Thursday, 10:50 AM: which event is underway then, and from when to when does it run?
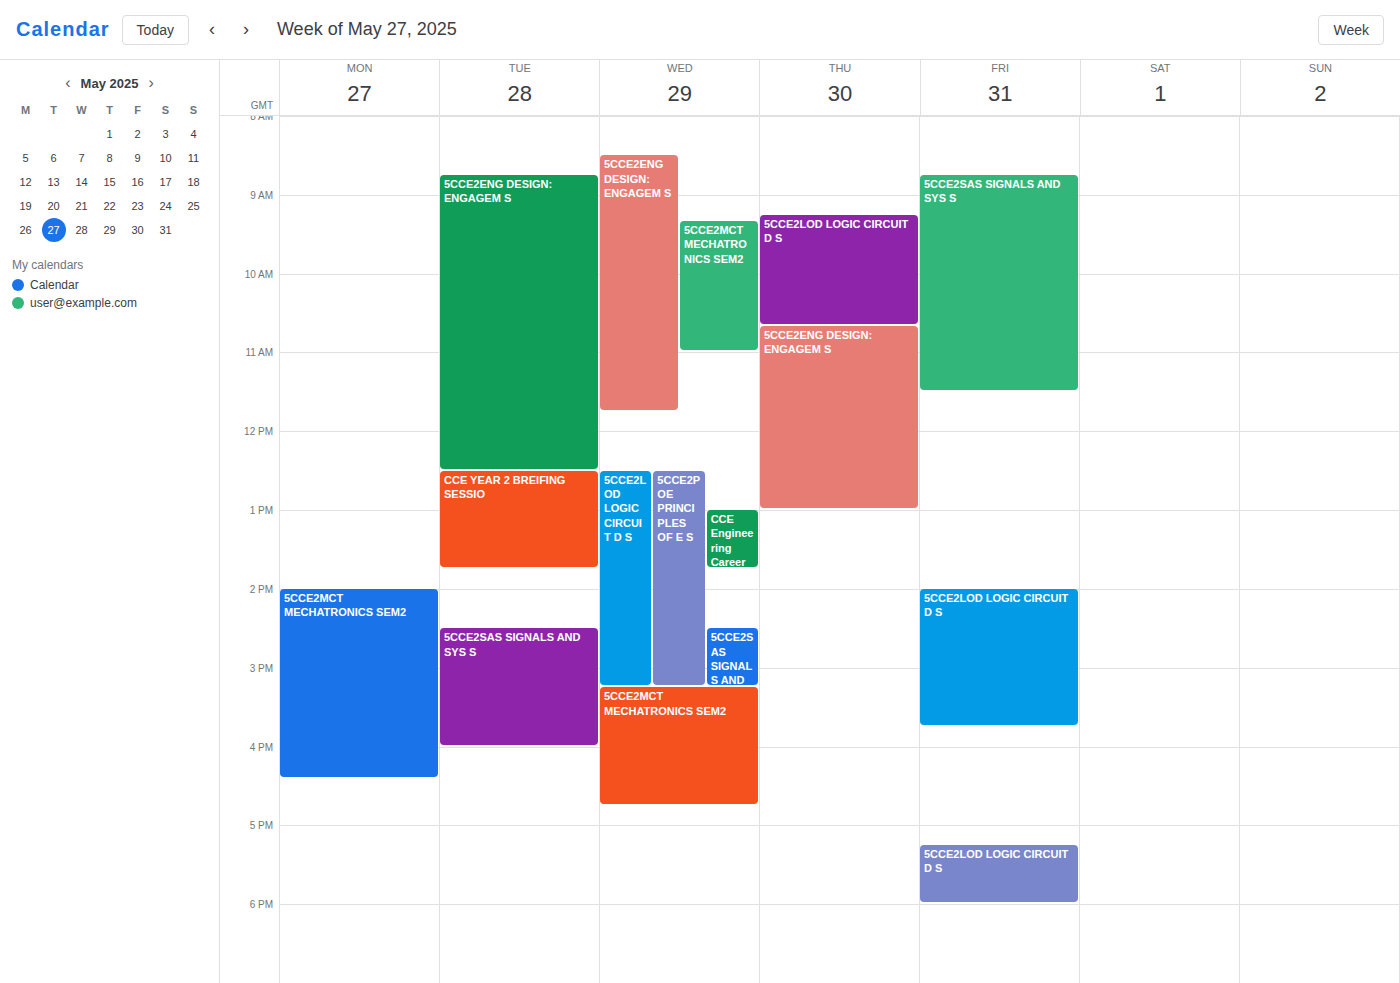
"5CCE2ENG DESIGN: ENGAGEM S", 10:40 AM to 1:00 PM